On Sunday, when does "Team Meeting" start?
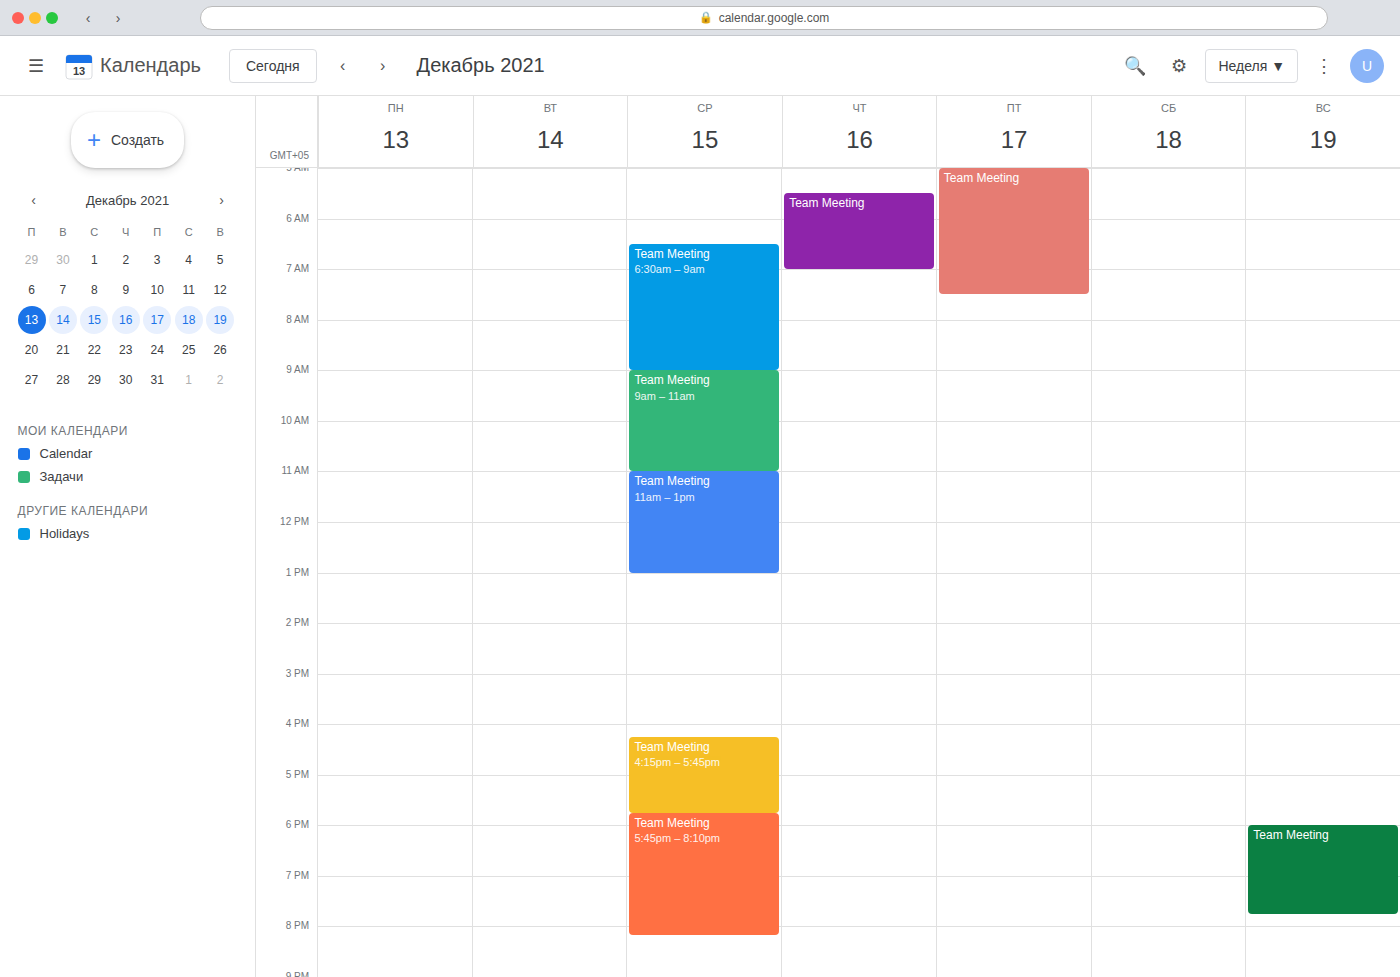
6:00 PM